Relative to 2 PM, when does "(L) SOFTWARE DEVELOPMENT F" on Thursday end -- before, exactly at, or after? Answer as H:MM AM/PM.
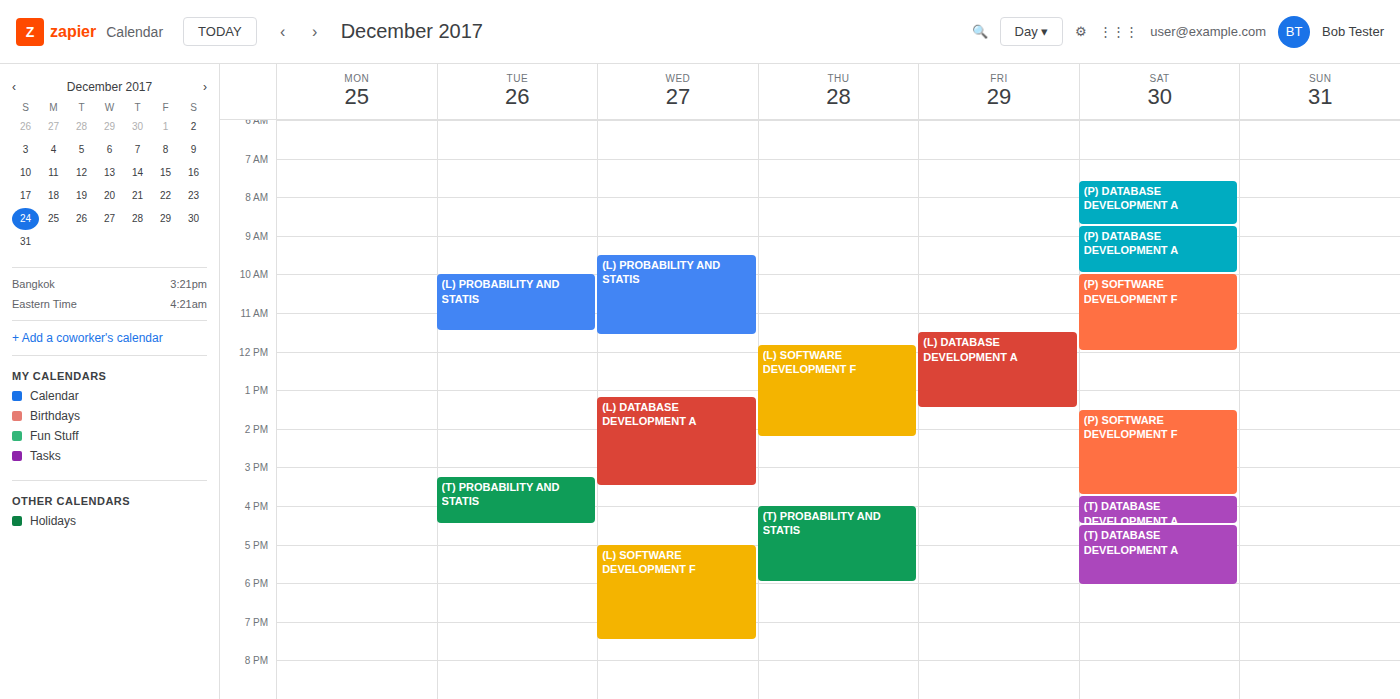
2:15 PM -- after 2 PM, 15 minutes below the 2 PM line.